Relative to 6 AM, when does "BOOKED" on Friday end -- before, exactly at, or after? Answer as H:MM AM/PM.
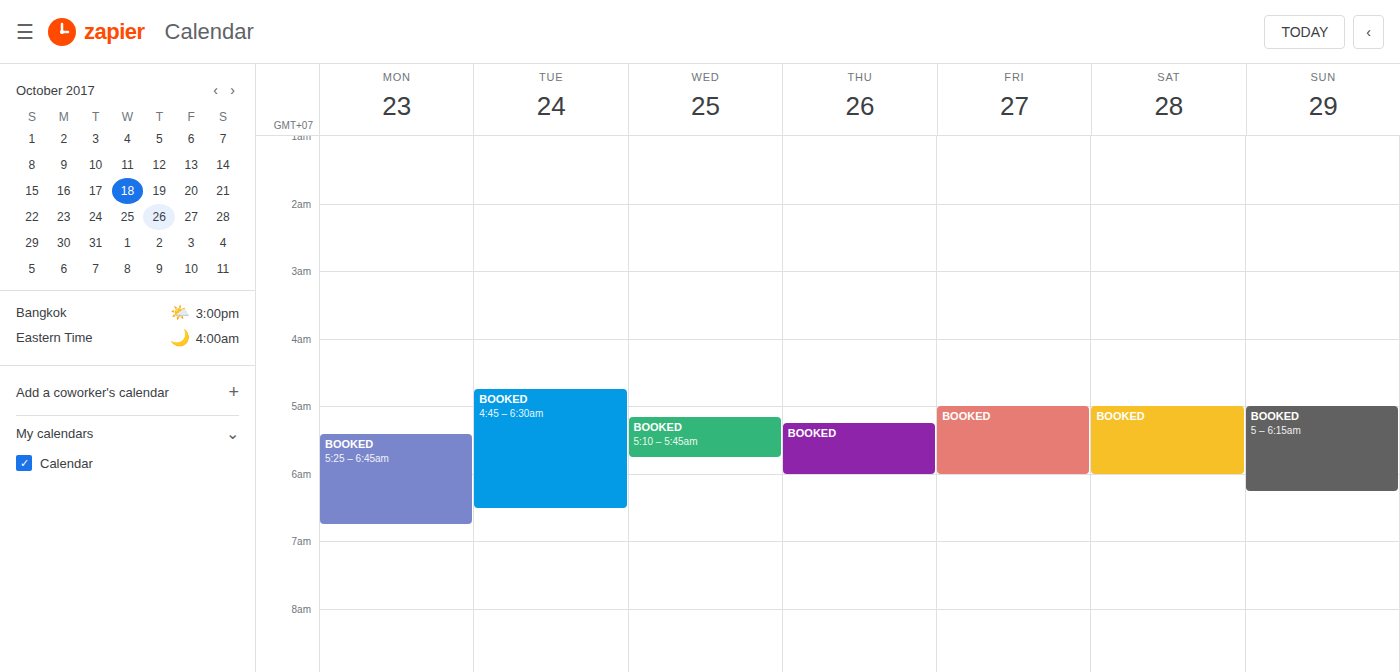
6:00 AM -- exactly at 6 AM, on the 6 AM line.